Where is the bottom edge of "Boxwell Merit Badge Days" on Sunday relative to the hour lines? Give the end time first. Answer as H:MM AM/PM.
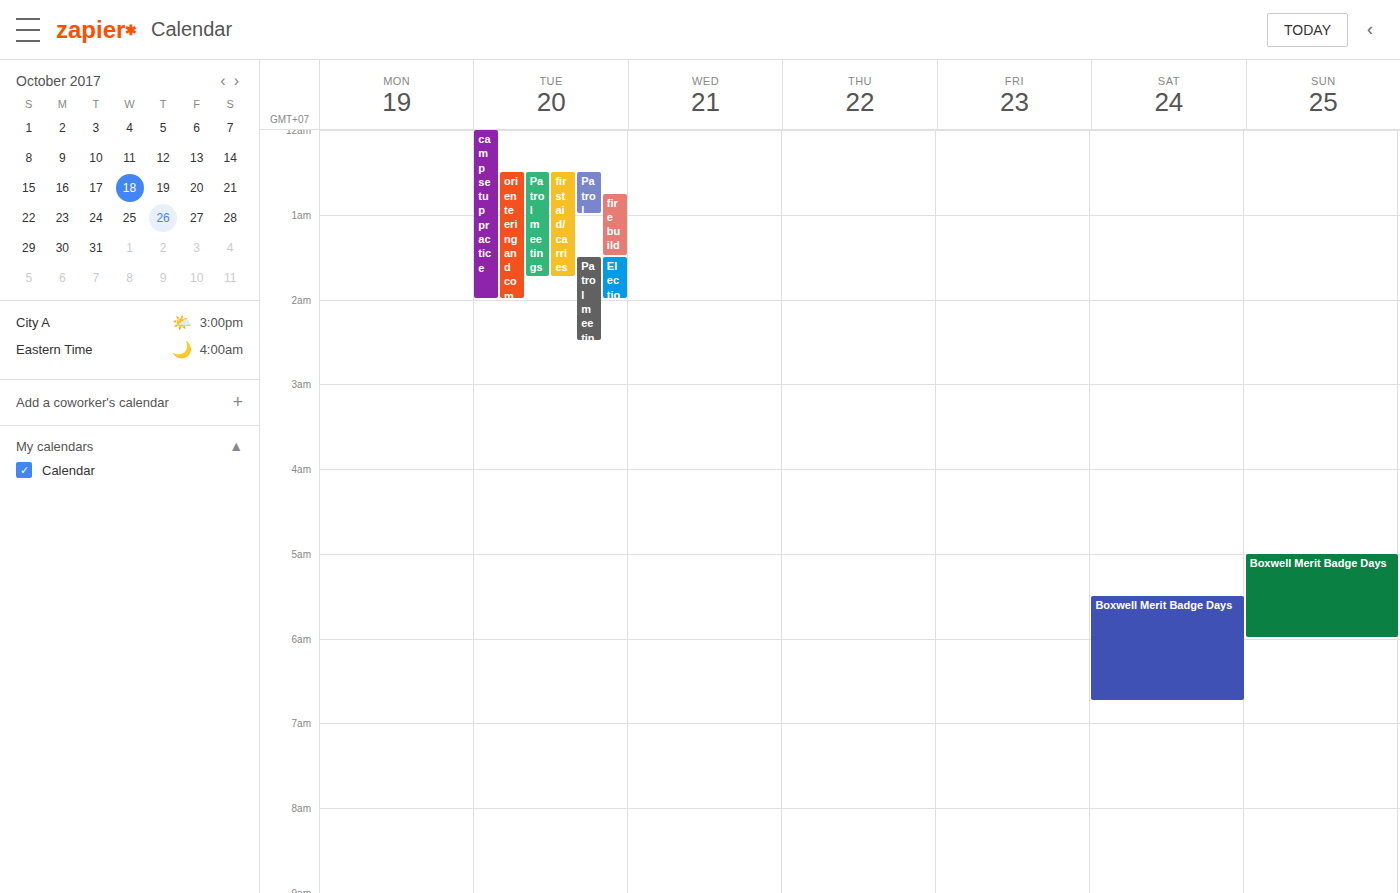
6:00 AM -- exactly on the 6 AM line.